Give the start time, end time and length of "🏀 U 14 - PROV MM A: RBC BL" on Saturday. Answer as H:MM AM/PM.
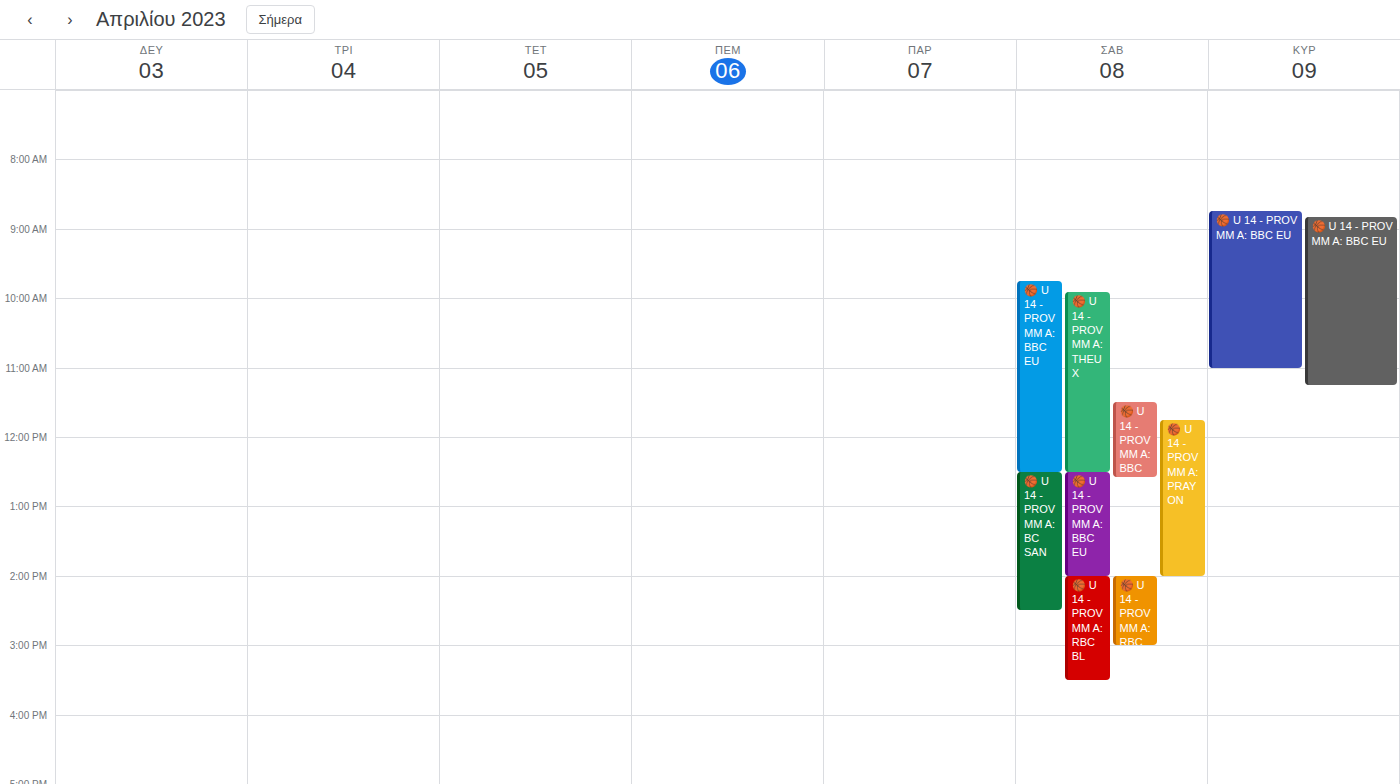
2:00 PM to 3:30 PM, 1 hour 30 minutes